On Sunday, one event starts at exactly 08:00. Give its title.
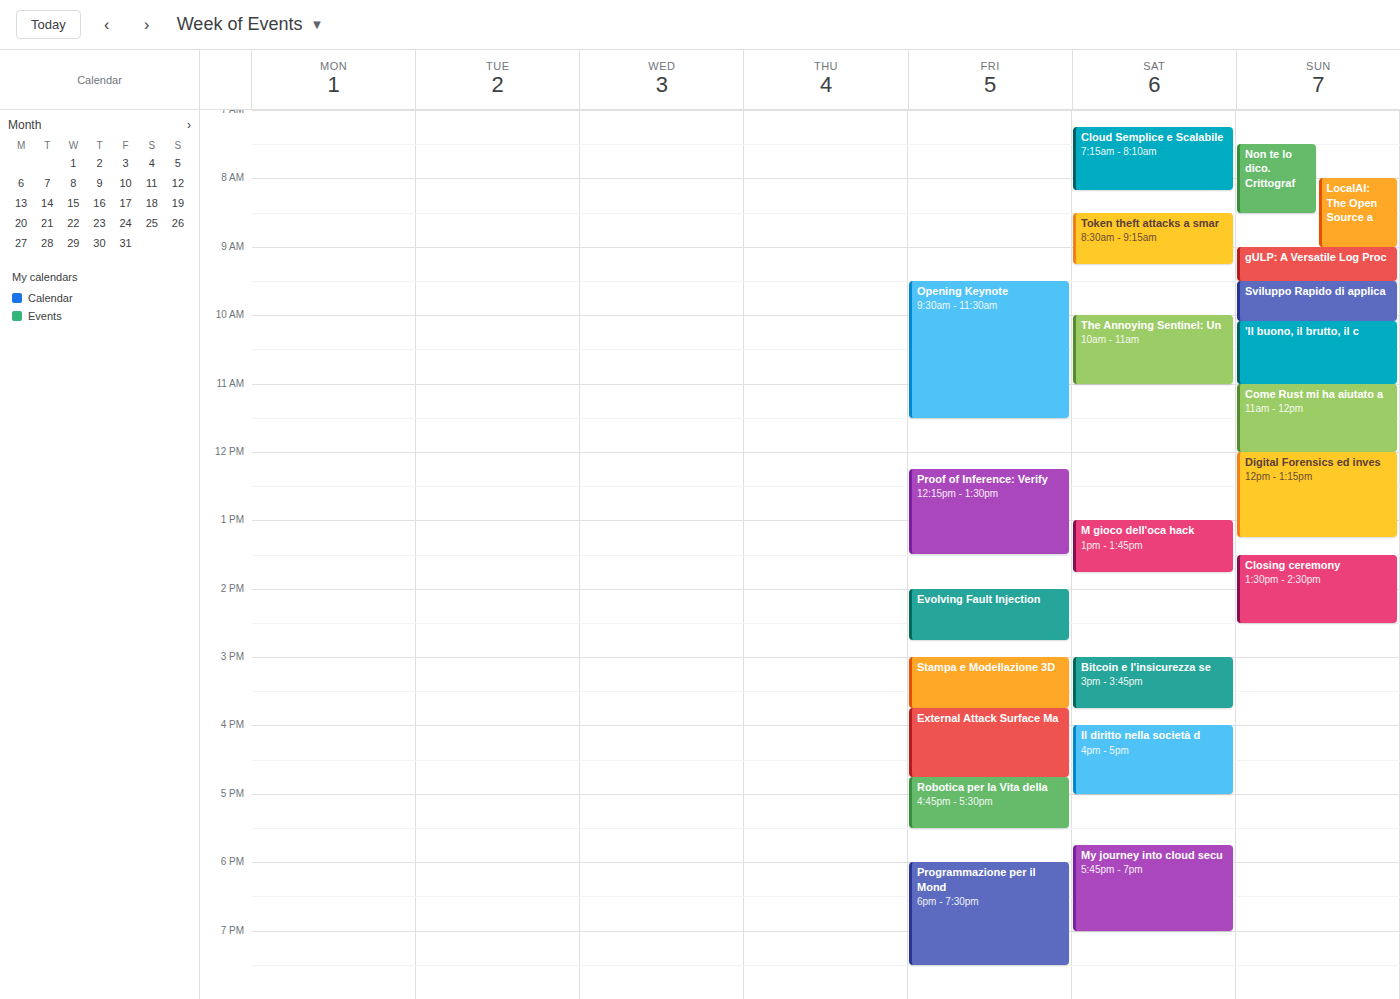
"LocalAI: The Open Source a"